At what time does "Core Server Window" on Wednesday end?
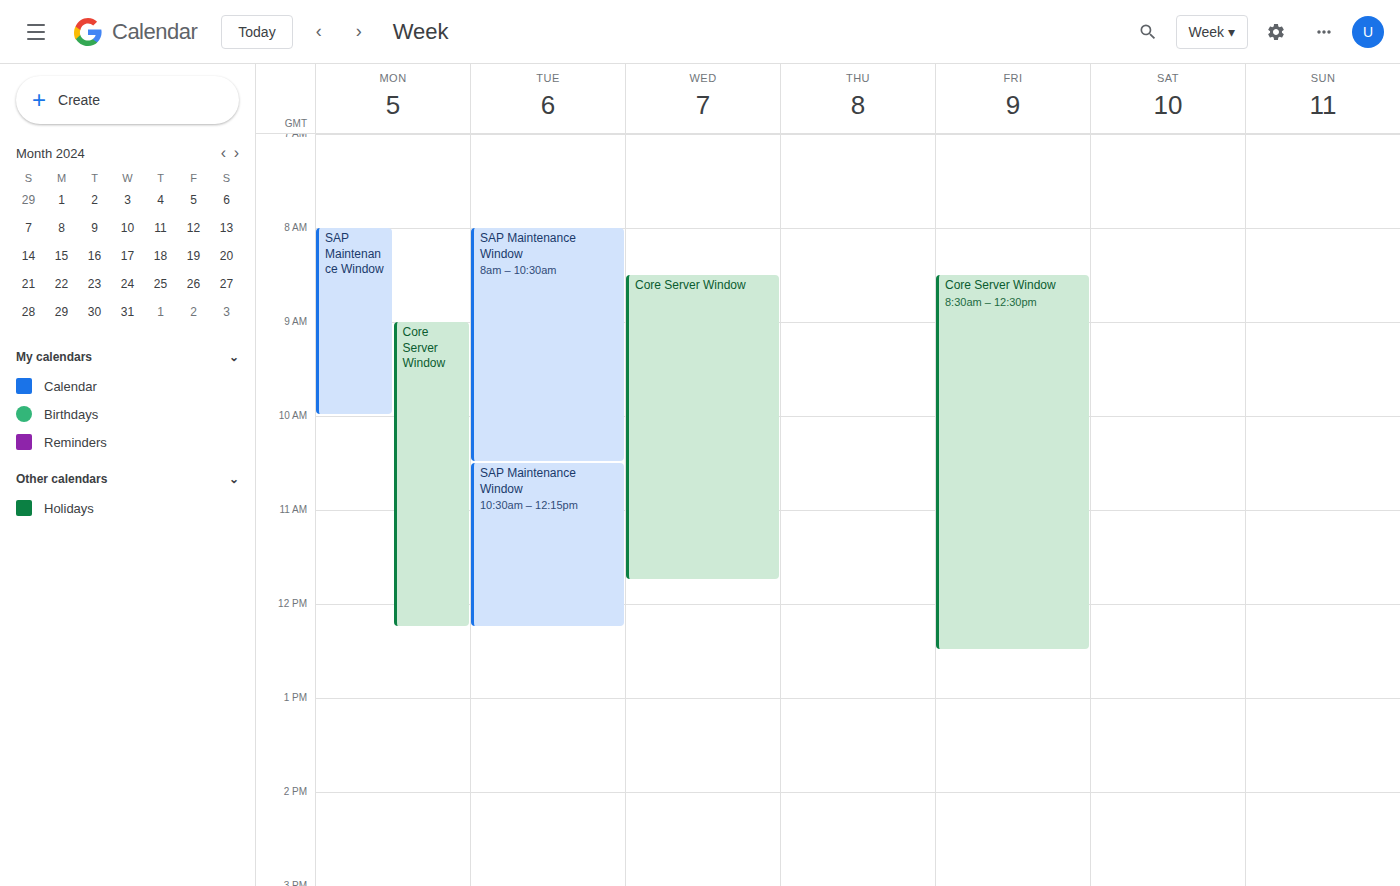
11:45 AM